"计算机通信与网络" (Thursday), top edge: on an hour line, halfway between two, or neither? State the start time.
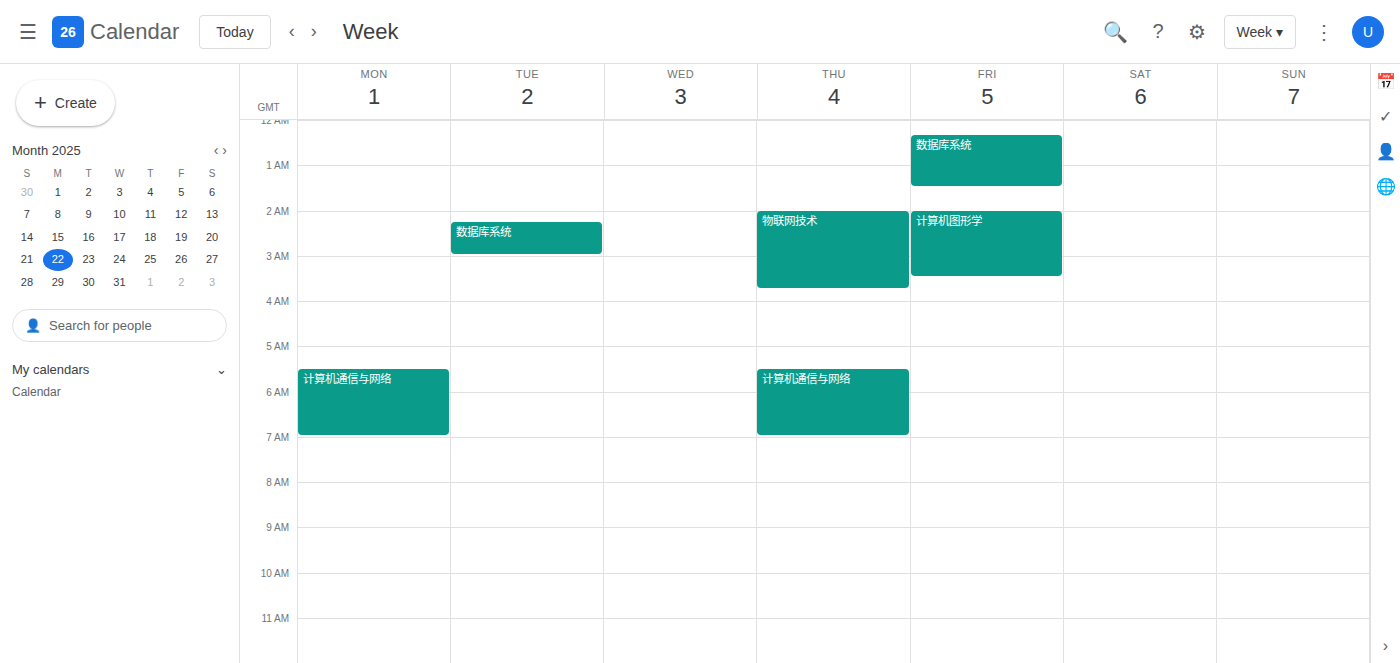
5:30 AM -- halfway between the 5 AM and 6 AM lines.